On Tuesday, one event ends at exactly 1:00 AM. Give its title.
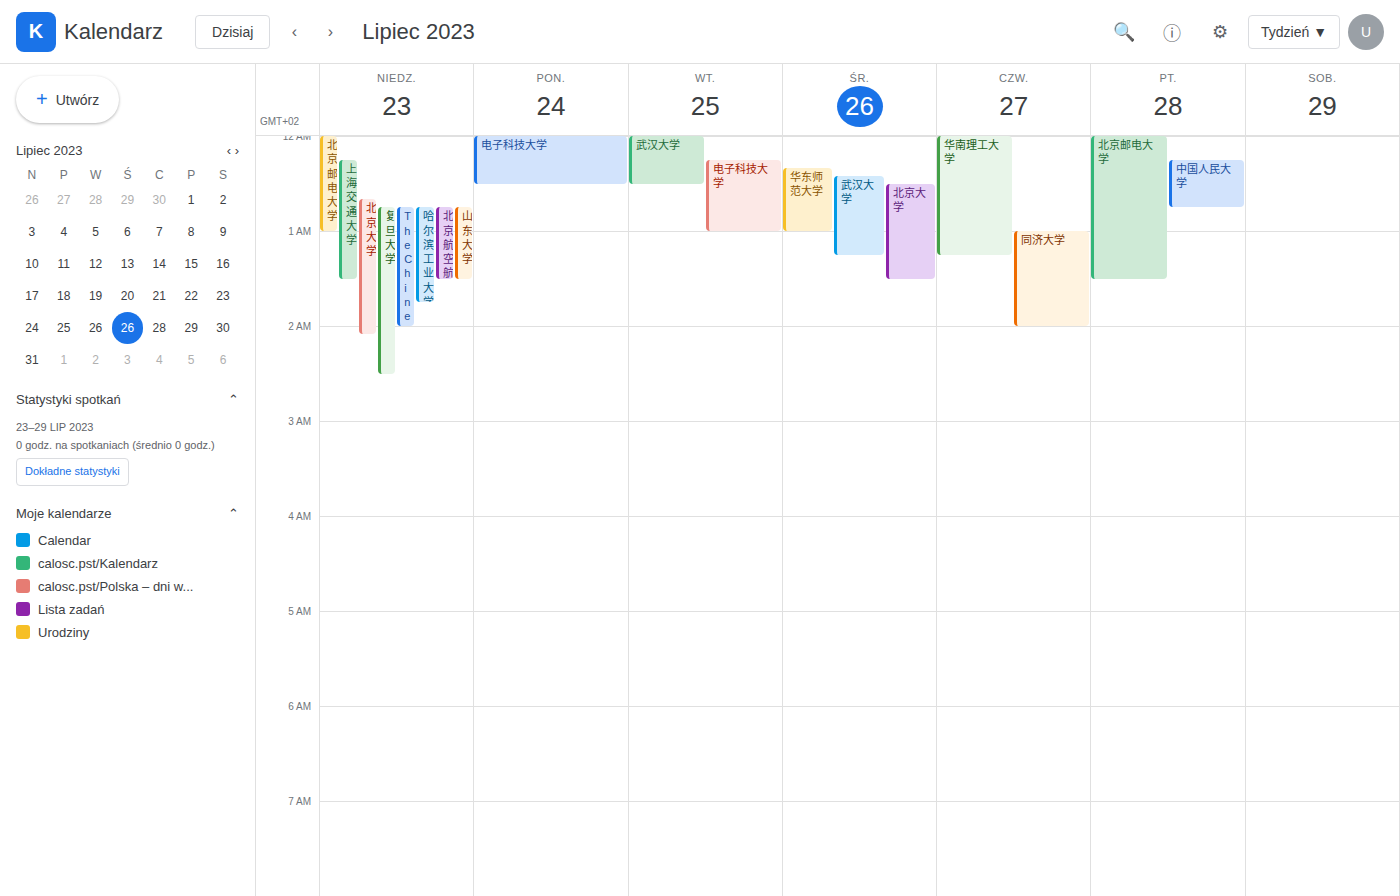
"电子科技大学"